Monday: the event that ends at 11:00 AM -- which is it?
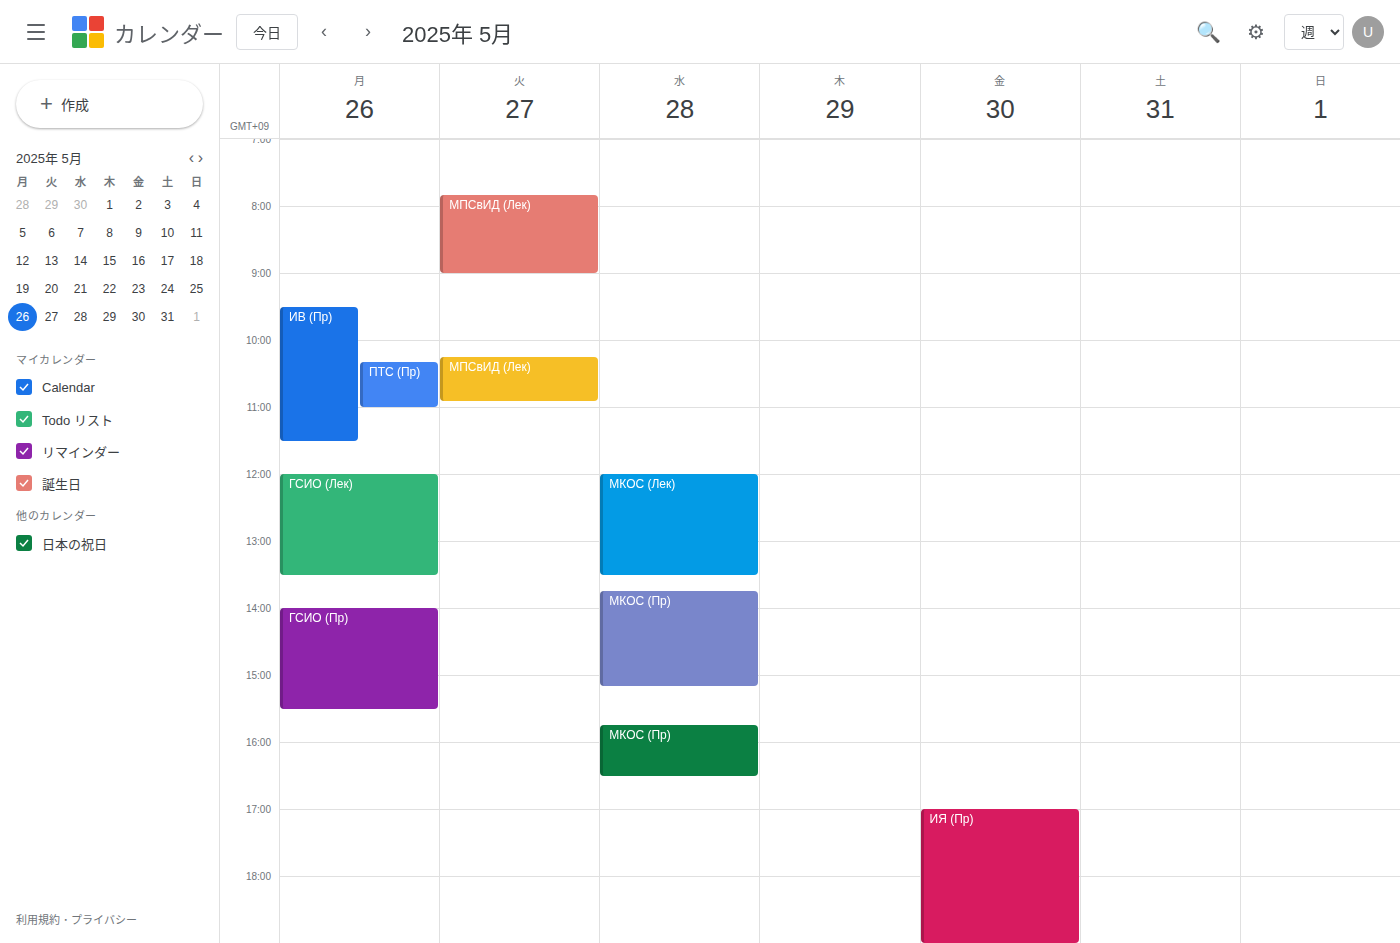
"ПТС (Пр)"